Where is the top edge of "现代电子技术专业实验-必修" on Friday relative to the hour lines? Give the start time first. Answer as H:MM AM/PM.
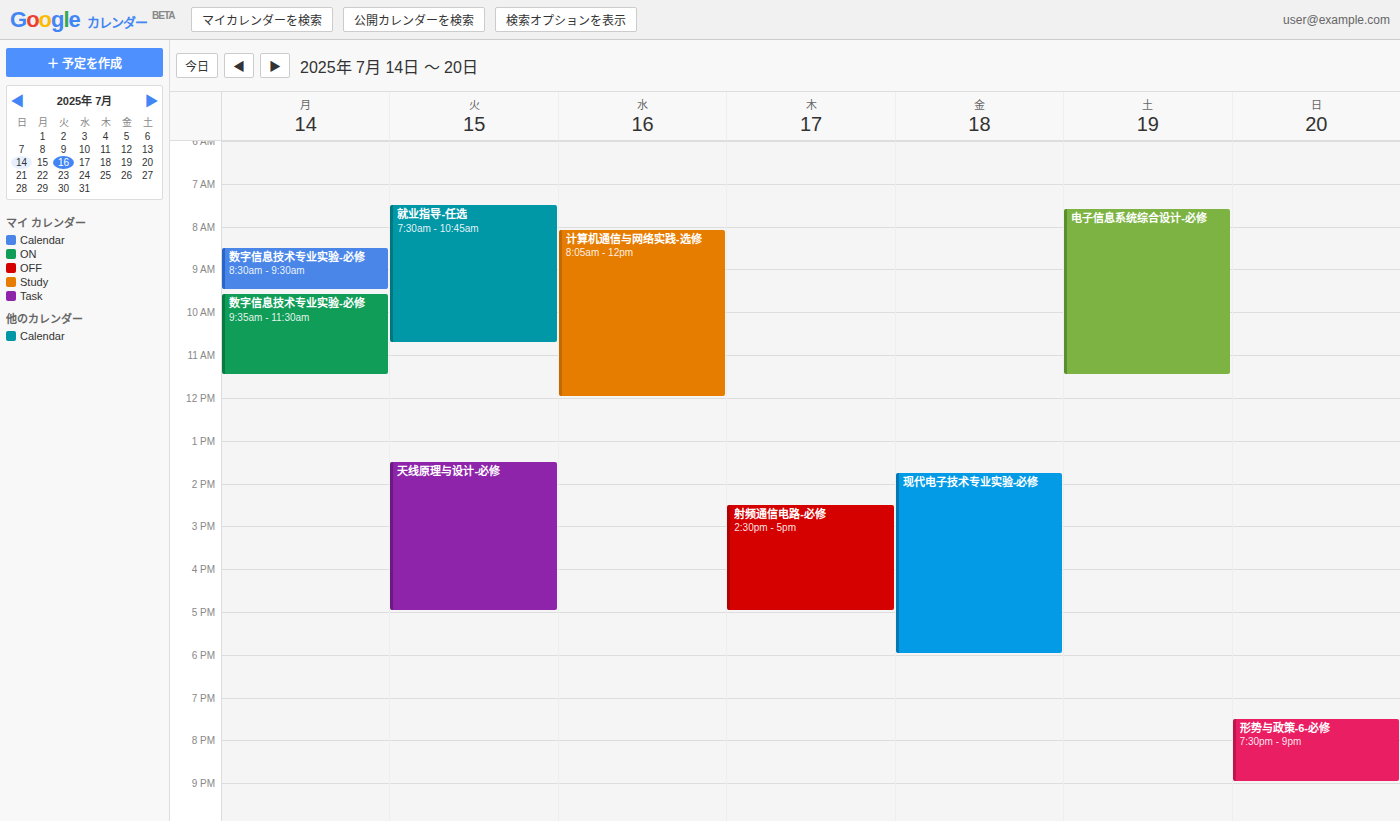
1:45 PM -- neither: three quarters of the way from the 1 PM line to the 2 PM line.